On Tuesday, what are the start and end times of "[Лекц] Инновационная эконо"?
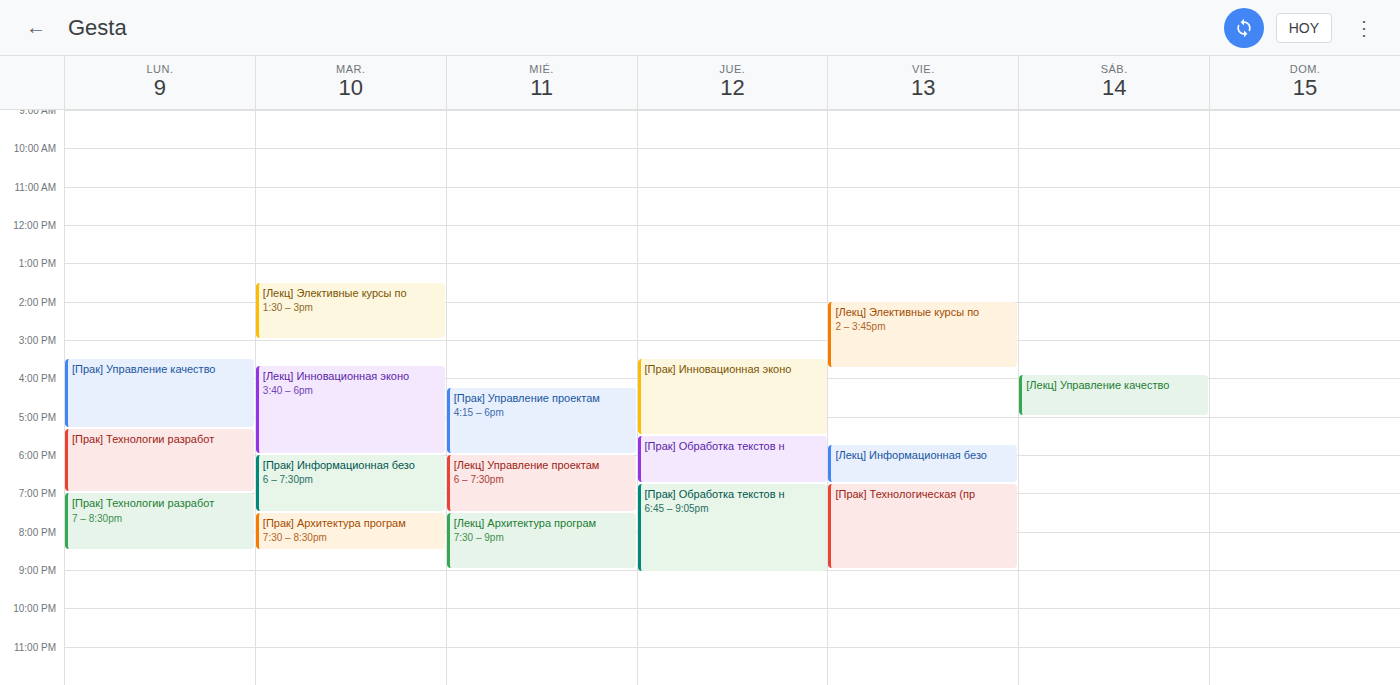
3:40 PM to 6:00 PM